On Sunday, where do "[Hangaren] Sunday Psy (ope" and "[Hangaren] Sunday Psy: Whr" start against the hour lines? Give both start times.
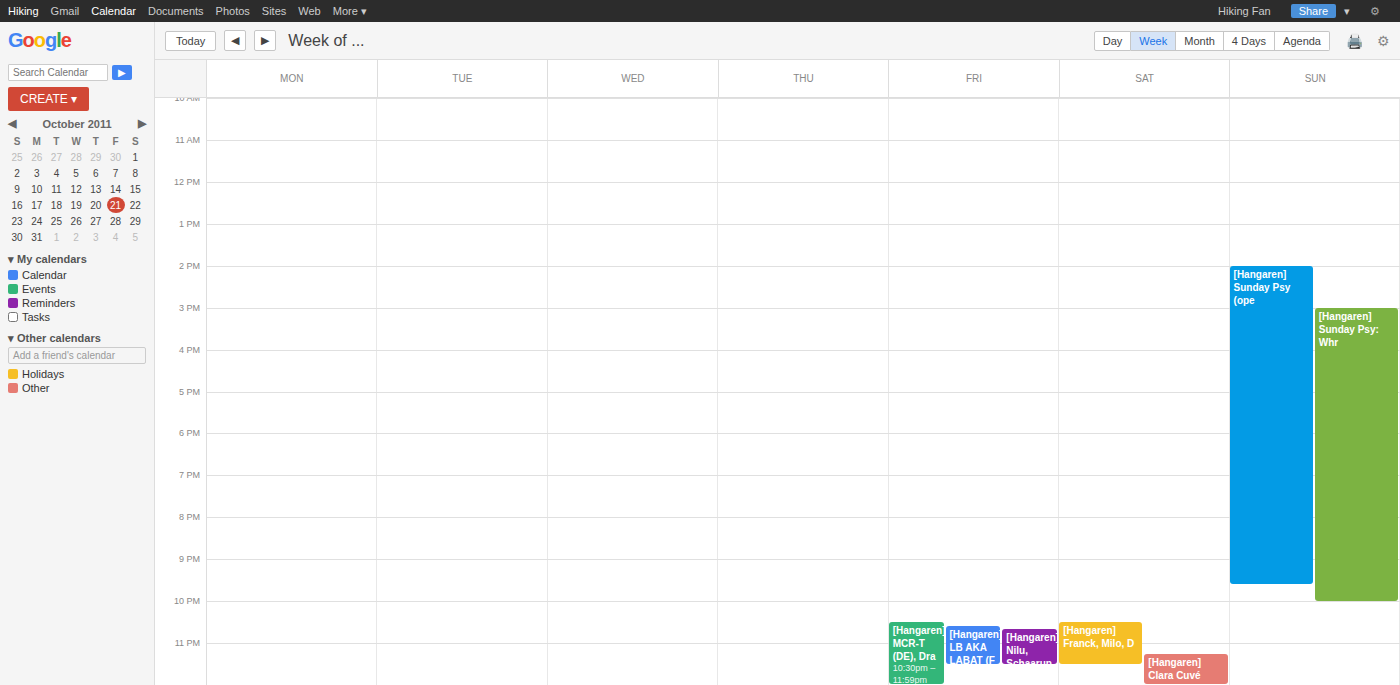
"[Hangaren] Sunday Psy (ope": 2:00 PM, exactly on the 2 PM line. "[Hangaren] Sunday Psy: Whr": 3:00 PM, exactly on the 3 PM line.